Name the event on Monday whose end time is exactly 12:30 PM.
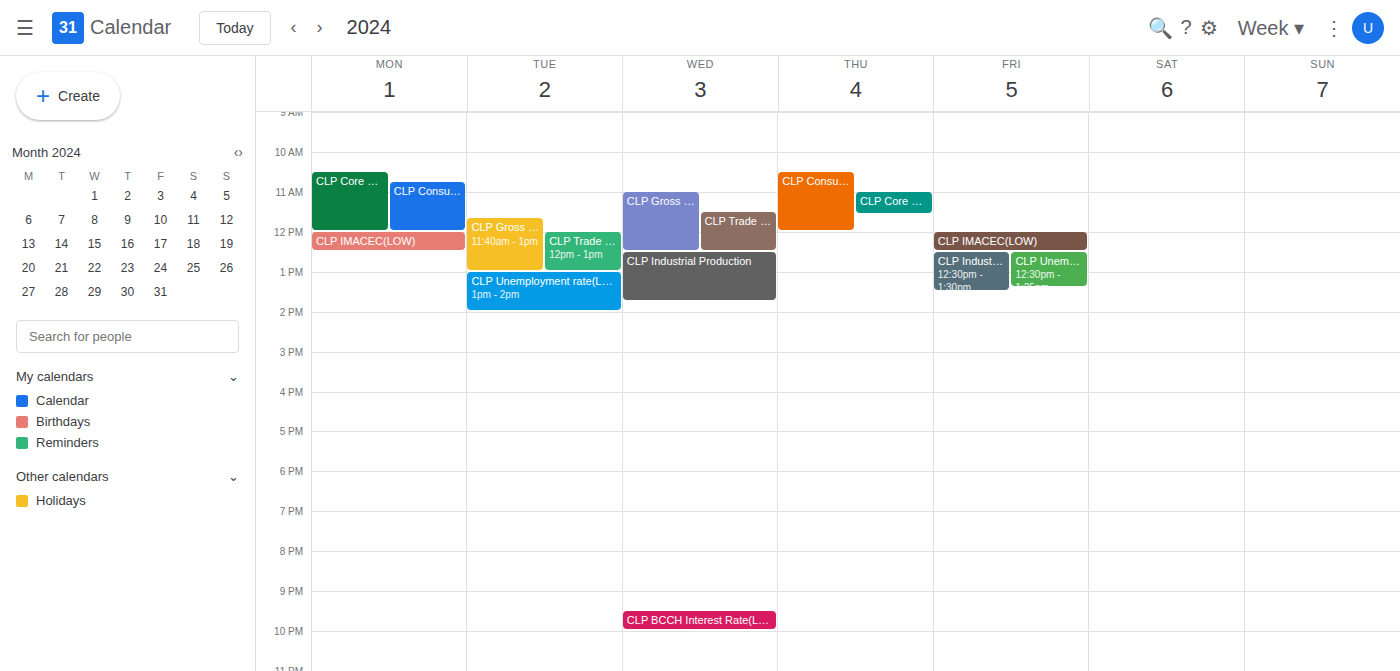
"CLP IMACEC(LOW)"